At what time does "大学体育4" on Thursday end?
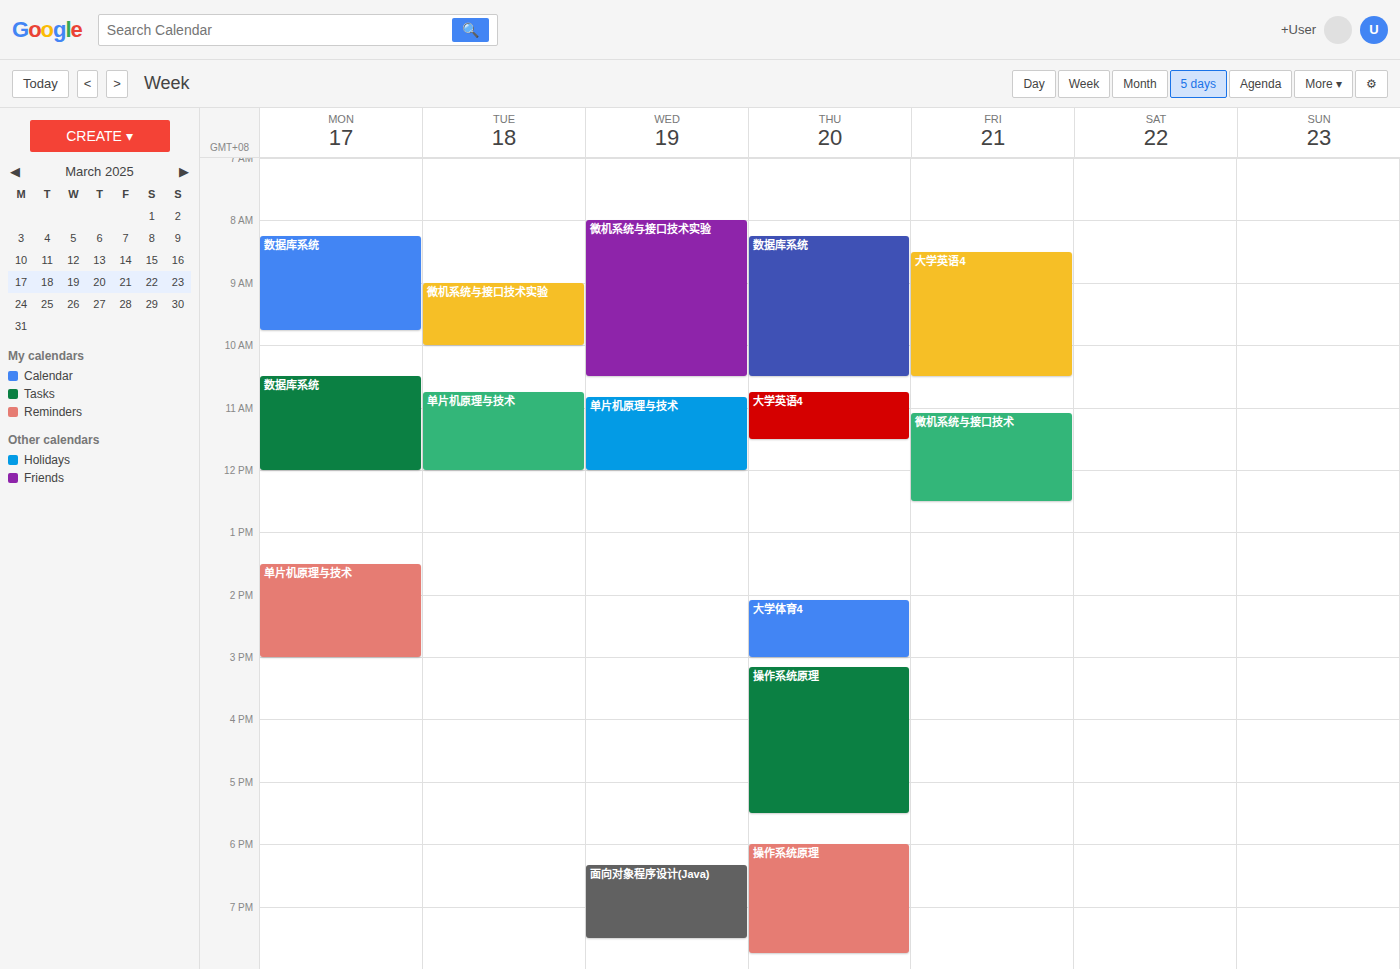
15:00